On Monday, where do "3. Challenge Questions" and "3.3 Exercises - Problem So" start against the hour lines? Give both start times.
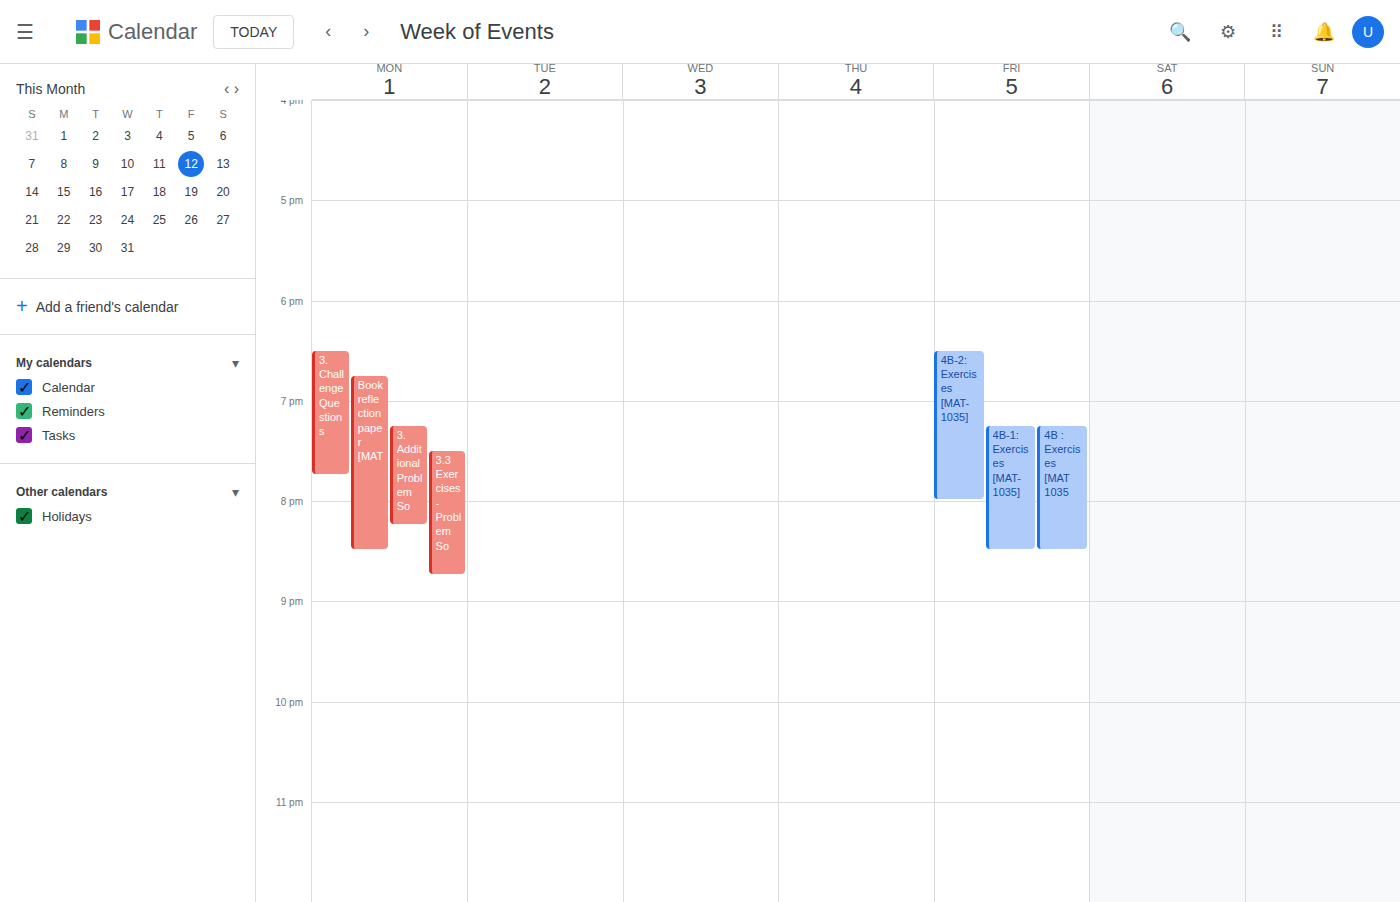
"3. Challenge Questions": 6:30 PM, halfway between the 6 PM and 7 PM lines. "3.3 Exercises - Problem So": 7:30 PM, halfway between the 7 PM and 8 PM lines.